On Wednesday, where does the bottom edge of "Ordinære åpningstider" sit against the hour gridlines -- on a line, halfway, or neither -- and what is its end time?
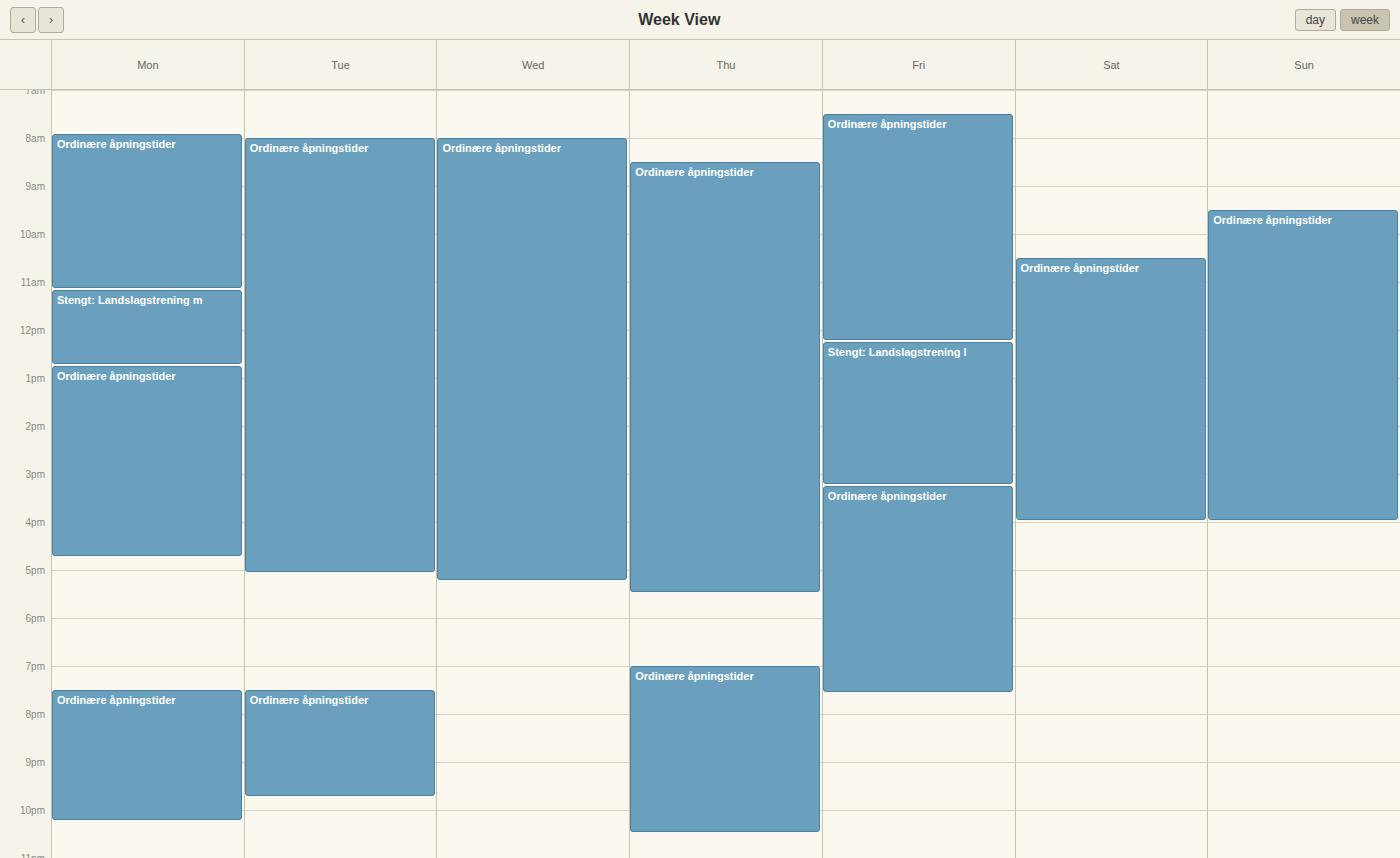
17:15 -- neither: a quarter of the way from the 17:00 line to the 18:00 line.